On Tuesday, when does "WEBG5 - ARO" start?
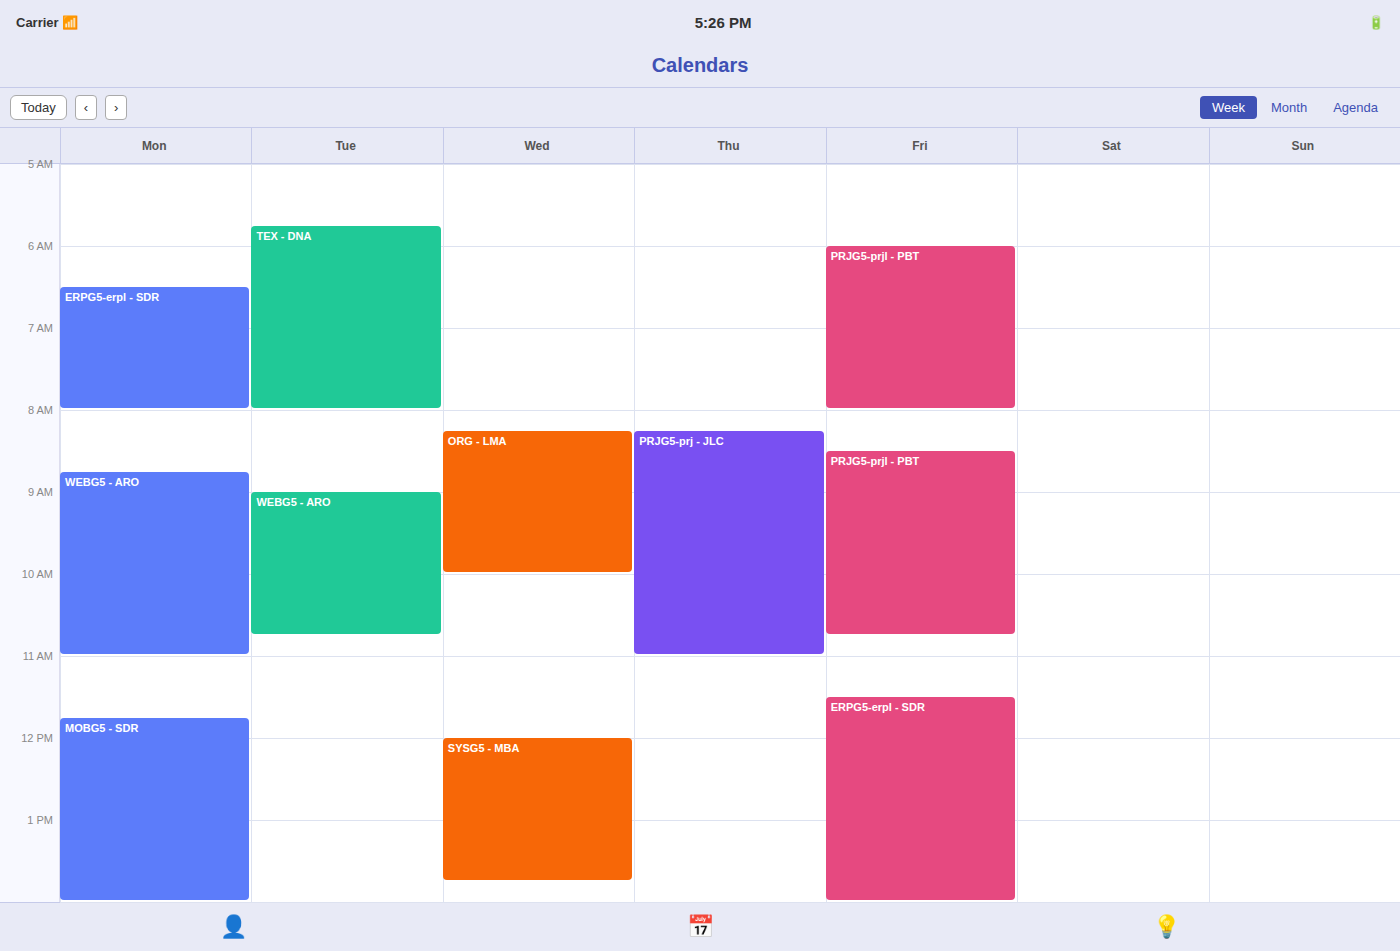
9:00 AM